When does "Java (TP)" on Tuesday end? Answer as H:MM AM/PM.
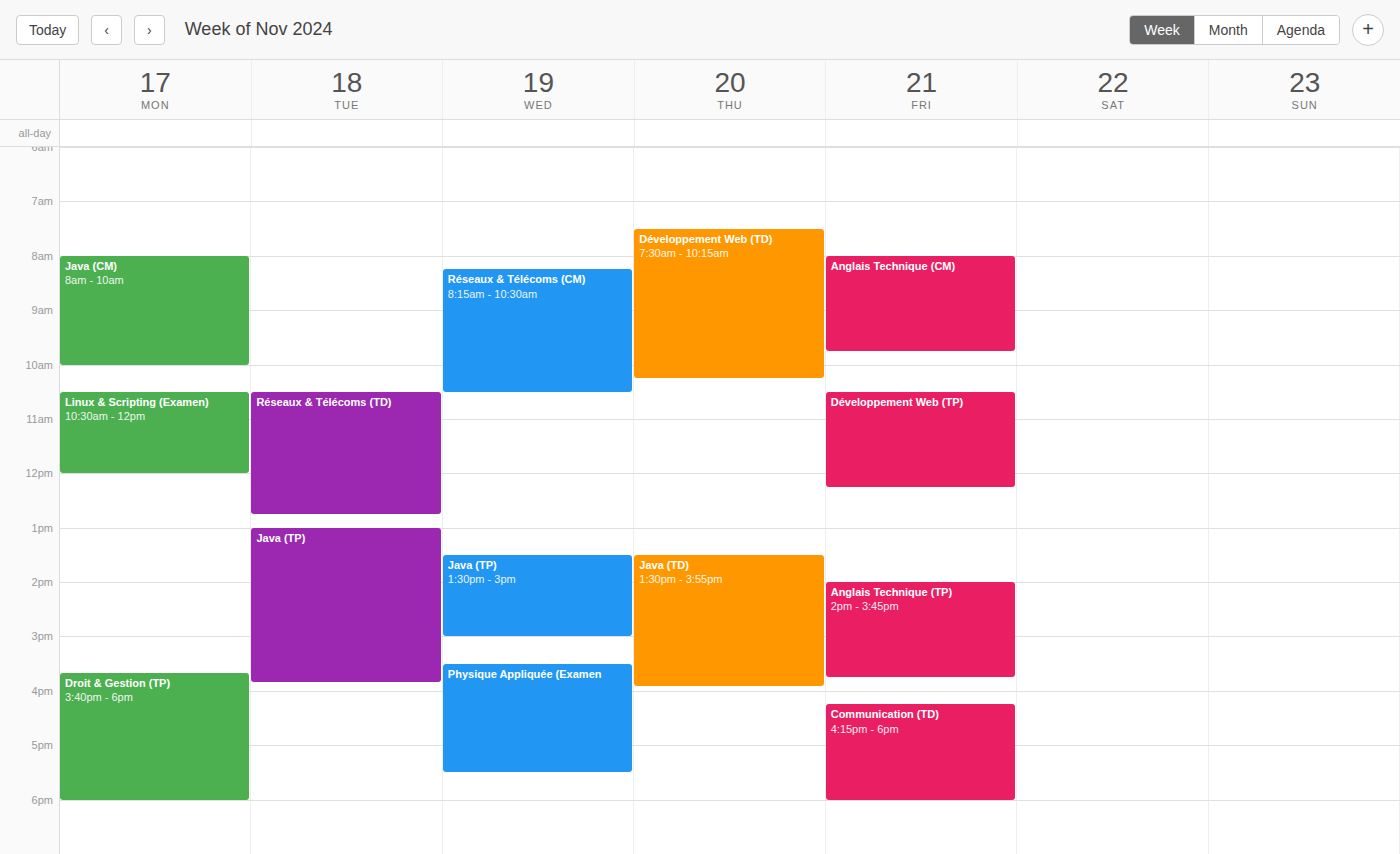
3:50 PM